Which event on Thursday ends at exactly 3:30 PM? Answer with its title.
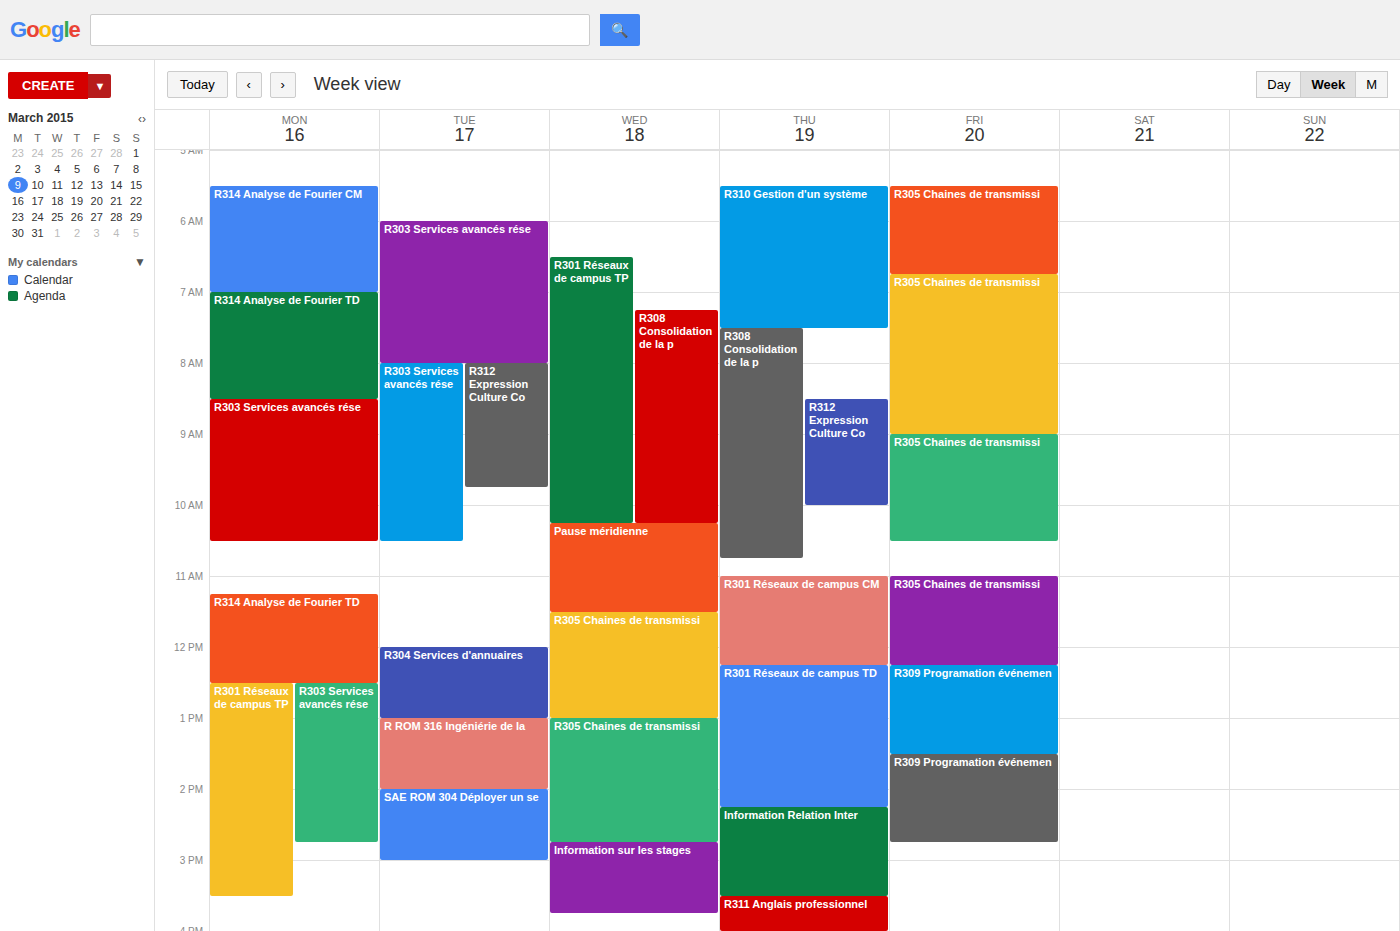
"Information Relation Inter"